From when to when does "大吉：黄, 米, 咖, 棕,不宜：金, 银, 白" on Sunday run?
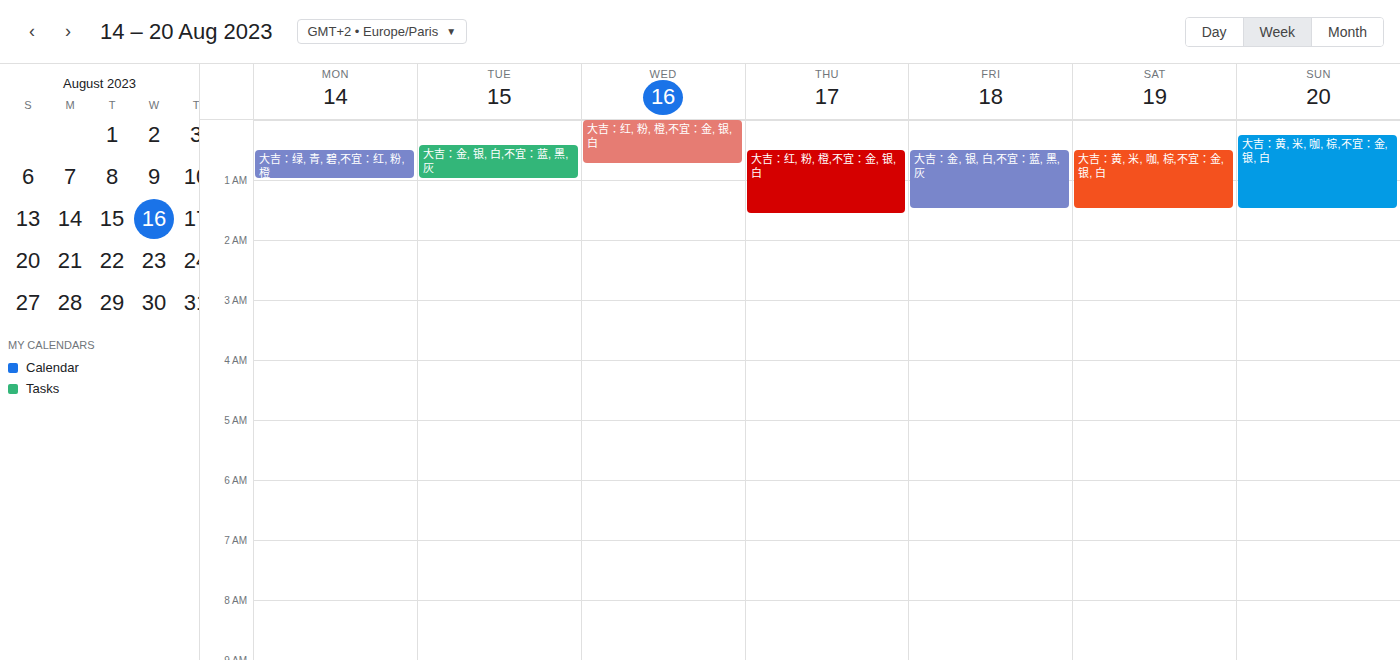
00:15 to 01:30